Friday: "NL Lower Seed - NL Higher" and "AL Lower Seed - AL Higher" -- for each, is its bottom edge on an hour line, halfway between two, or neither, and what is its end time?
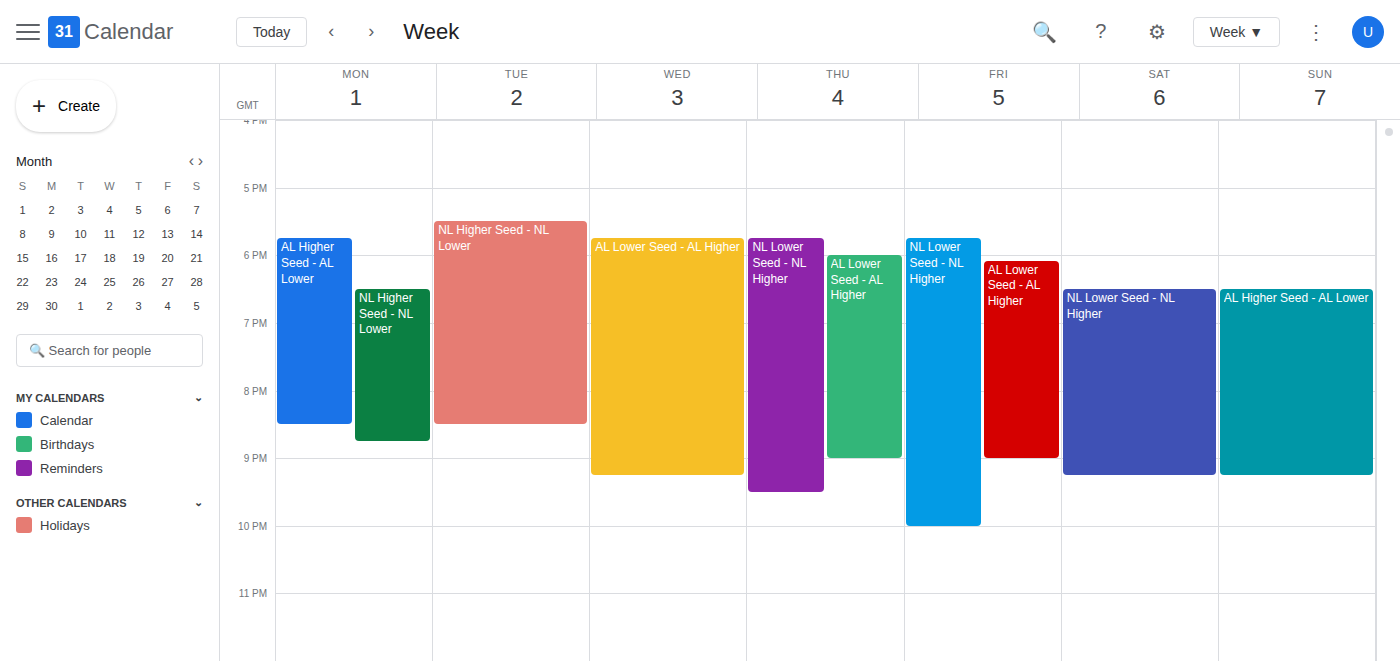
"NL Lower Seed - NL Higher": 22:00, exactly on the 22:00 line. "AL Lower Seed - AL Higher": 21:00, exactly on the 21:00 line.